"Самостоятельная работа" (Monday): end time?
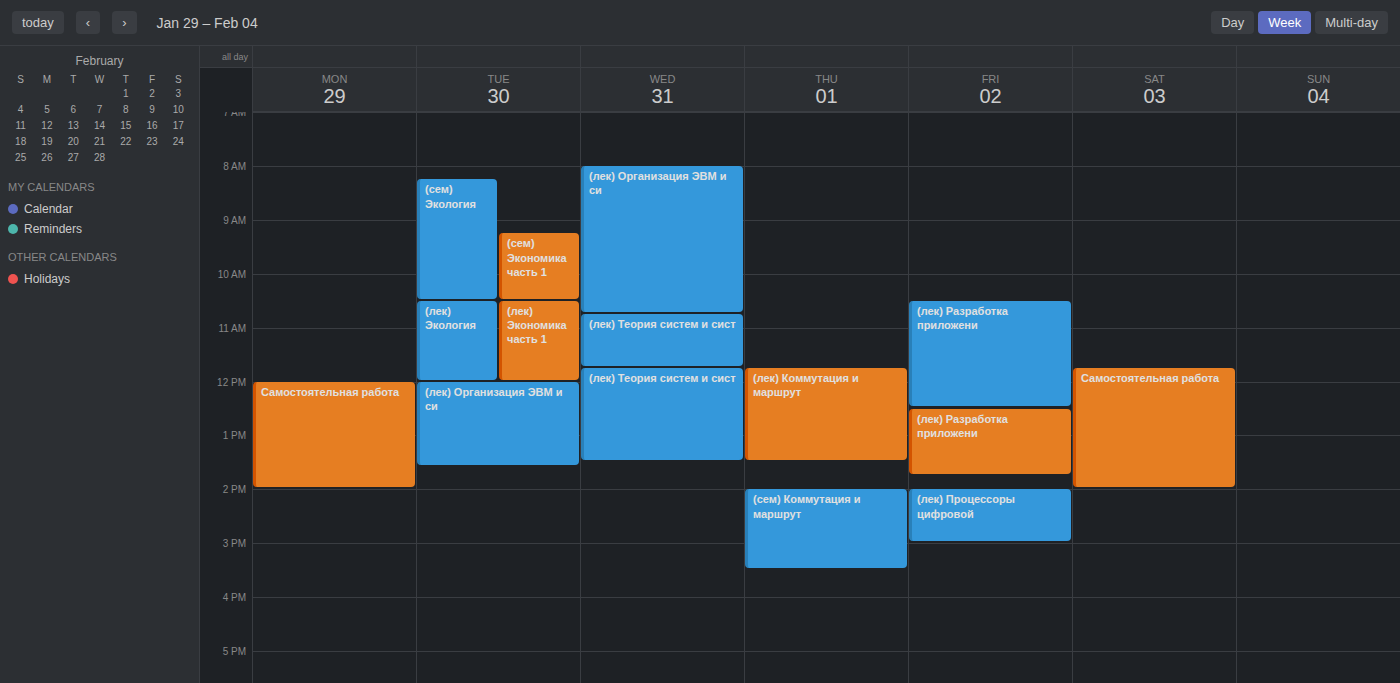
2:00 PM